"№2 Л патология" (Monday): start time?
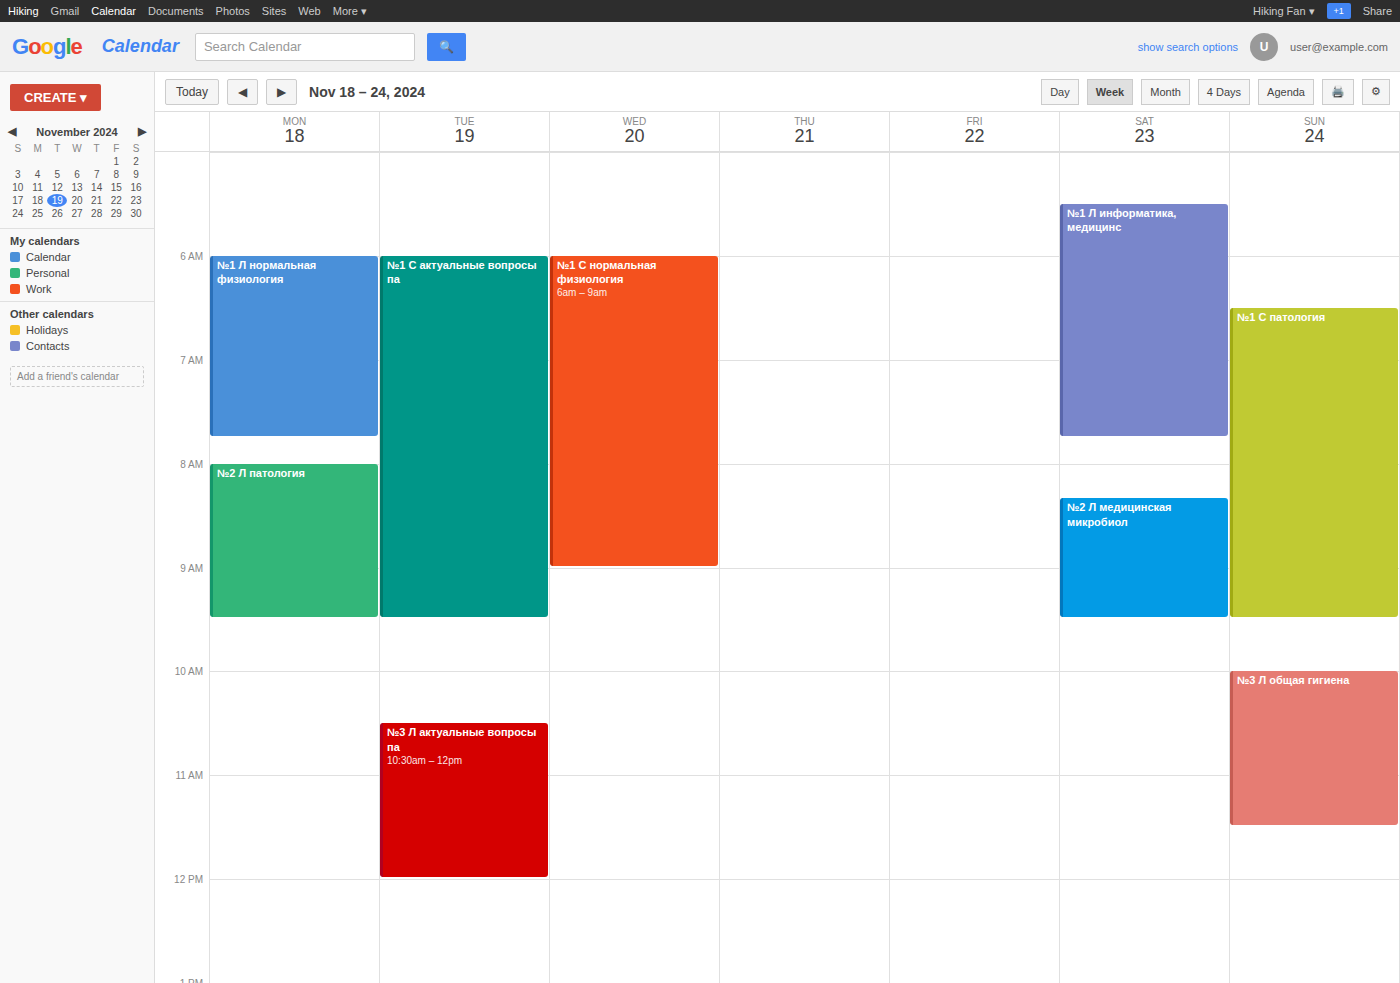
8:00 AM